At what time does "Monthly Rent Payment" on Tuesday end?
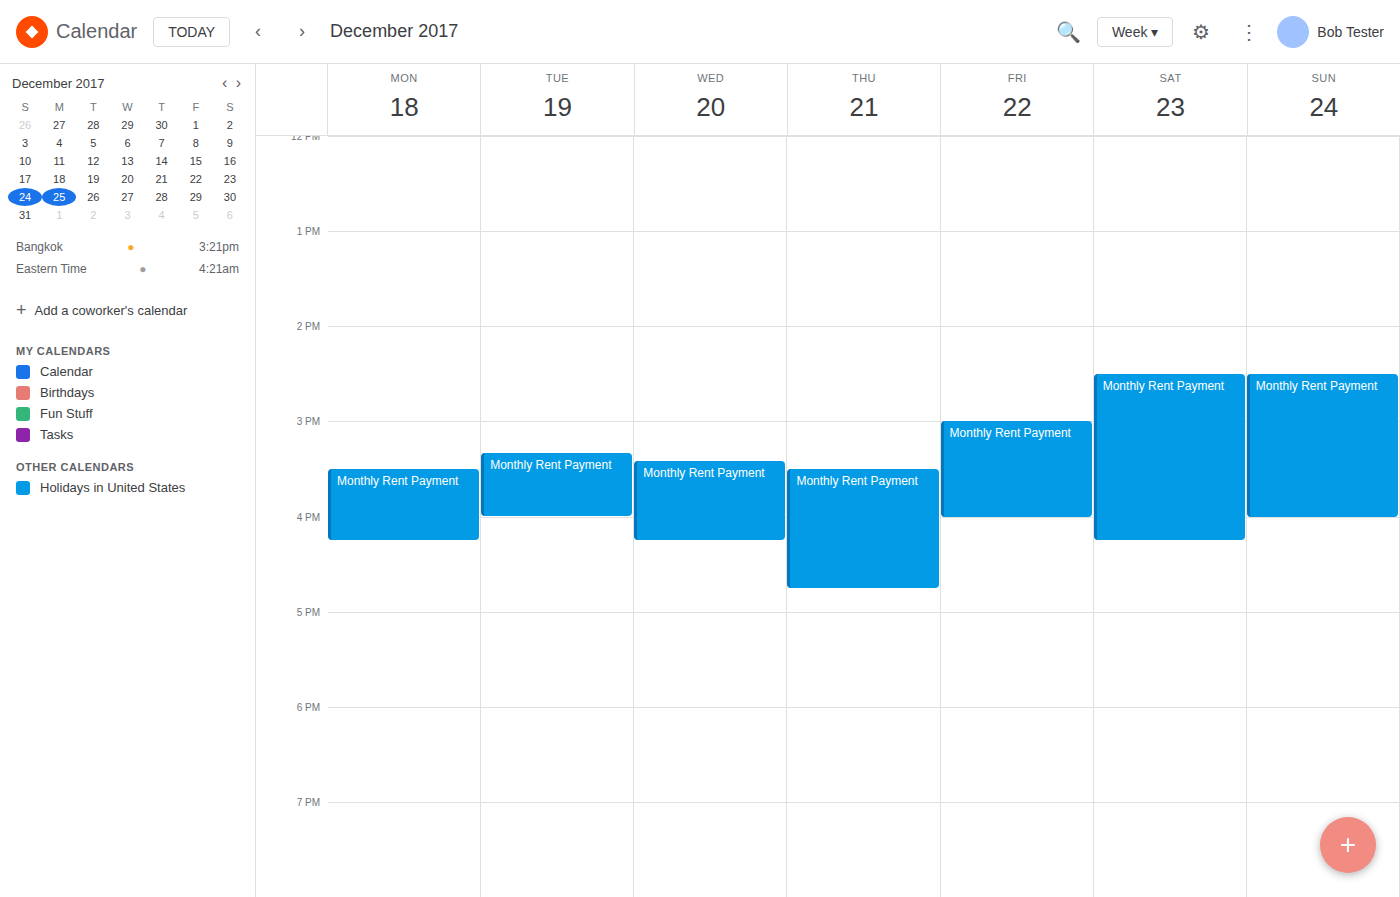
4:00 PM